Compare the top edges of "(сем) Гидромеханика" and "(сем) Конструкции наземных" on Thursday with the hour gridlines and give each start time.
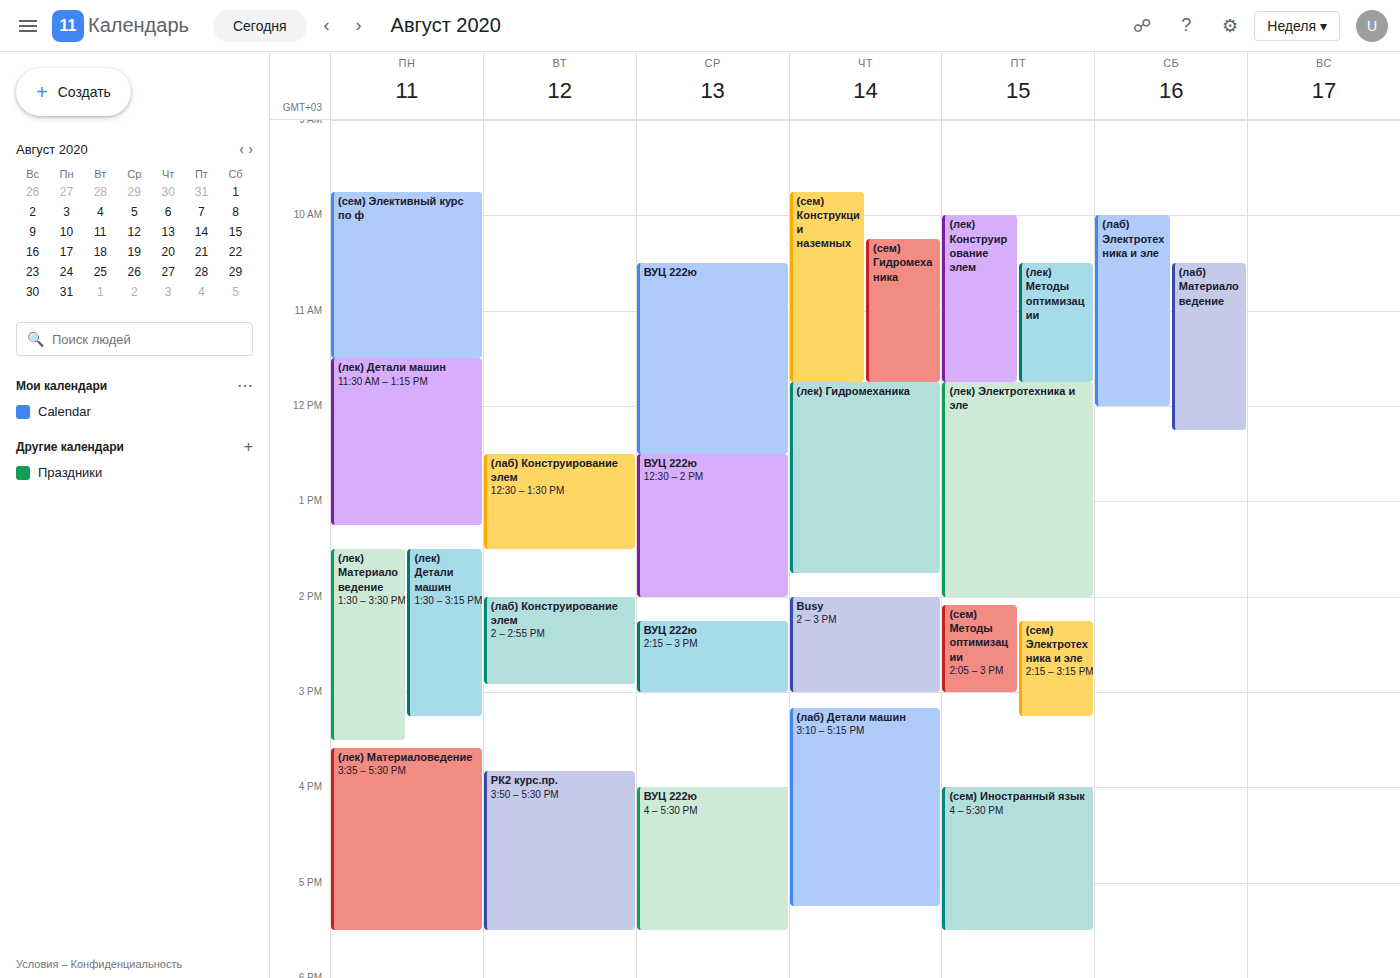
"(сем) Гидромеханика": 10:15 AM, neither: a quarter of the way from the 10 AM line to the 11 AM line. "(сем) Конструкции наземных": 9:45 AM, neither: three quarters of the way from the 9 AM line to the 10 AM line.